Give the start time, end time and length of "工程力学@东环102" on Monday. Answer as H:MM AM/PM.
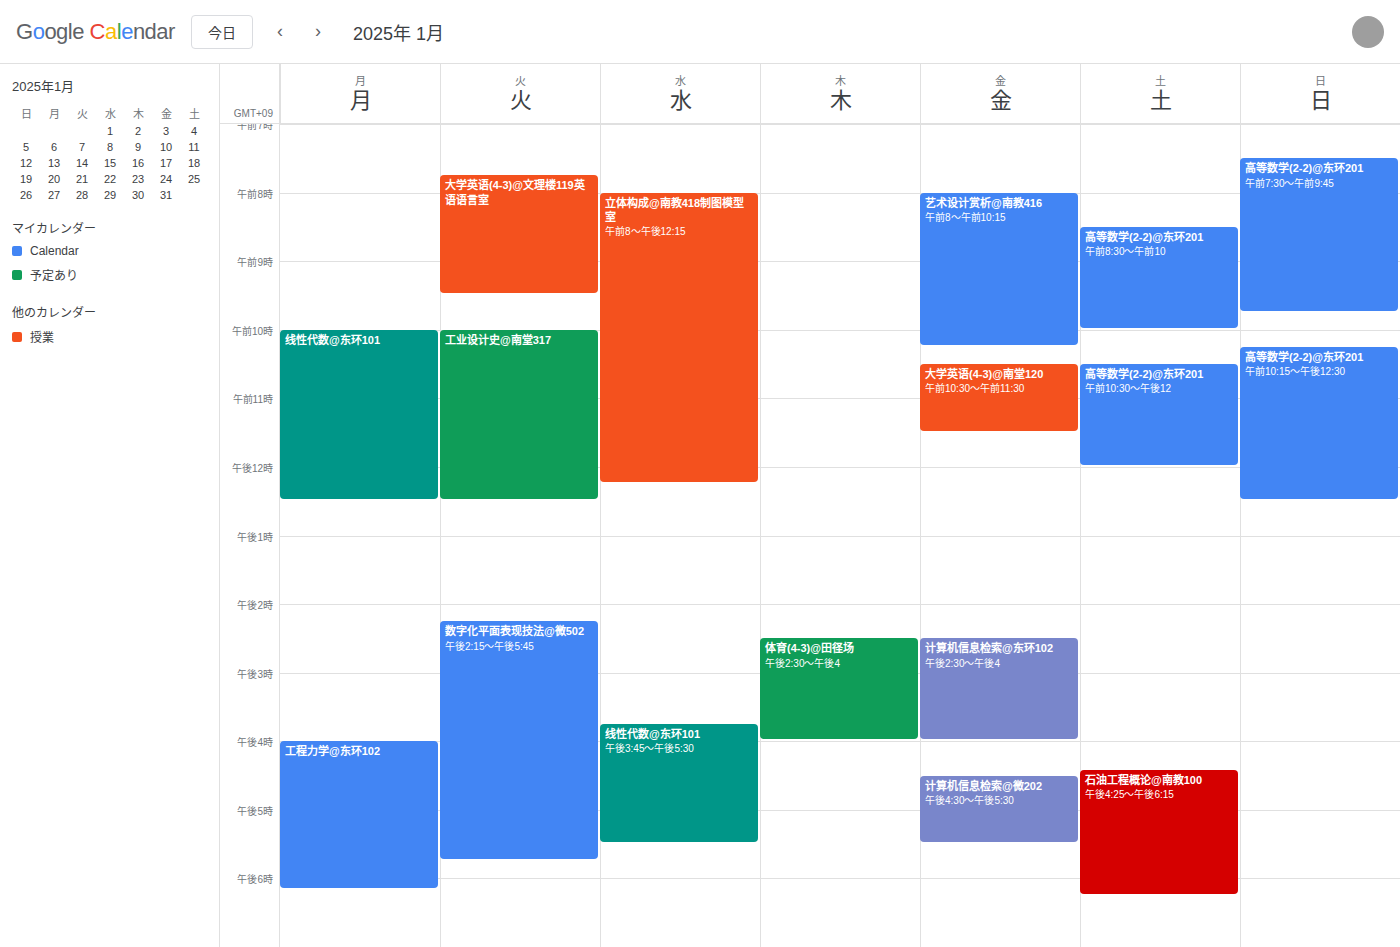
4:00 PM to 6:10 PM, 2 hours 10 minutes